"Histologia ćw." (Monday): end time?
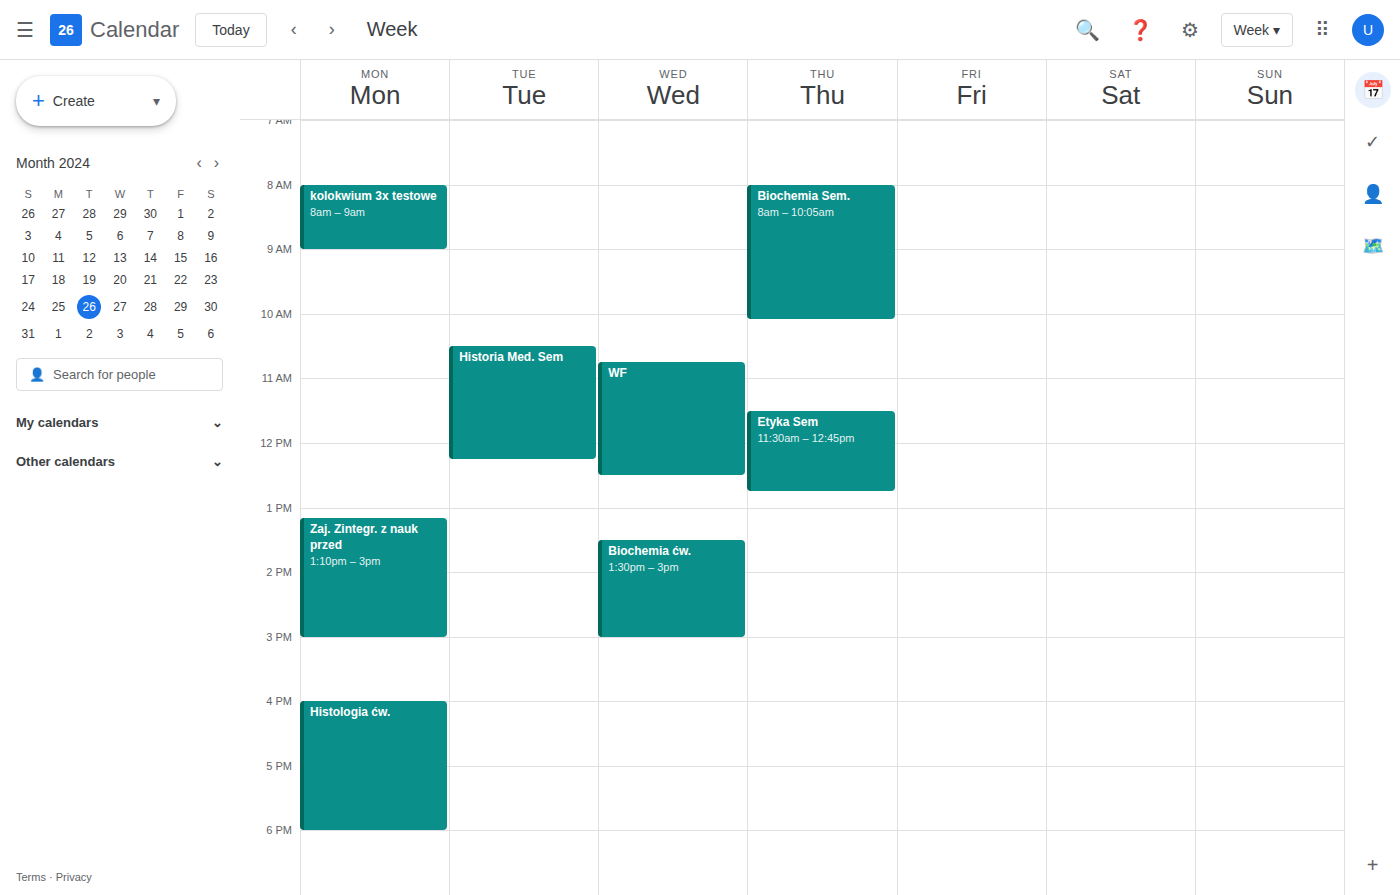
18:00